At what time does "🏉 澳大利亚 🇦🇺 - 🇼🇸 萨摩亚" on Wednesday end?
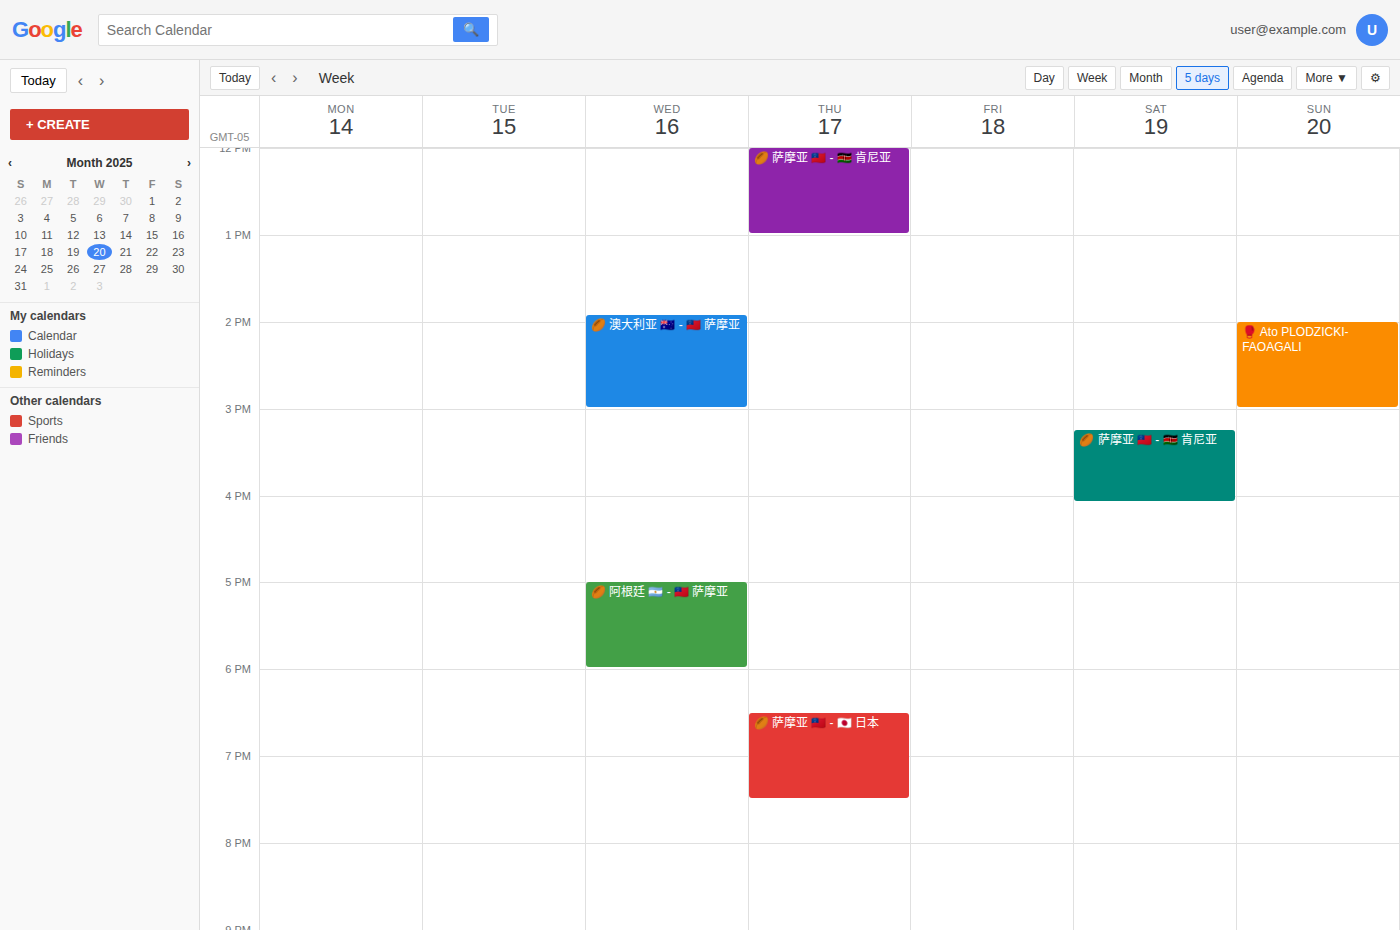
3:00 PM